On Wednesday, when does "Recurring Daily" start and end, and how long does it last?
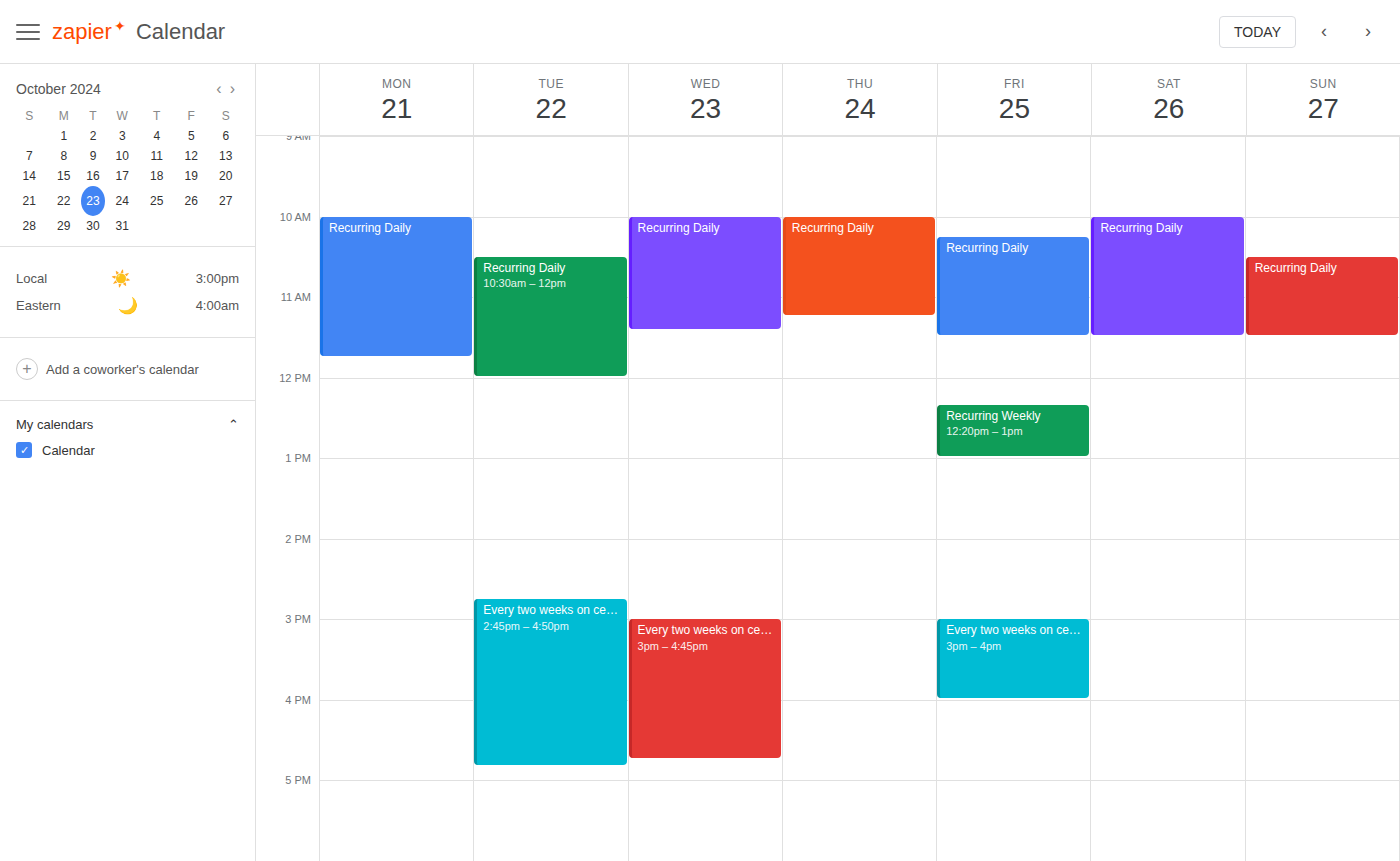
10:00 AM to 11:25 AM, 1 hour 25 minutes